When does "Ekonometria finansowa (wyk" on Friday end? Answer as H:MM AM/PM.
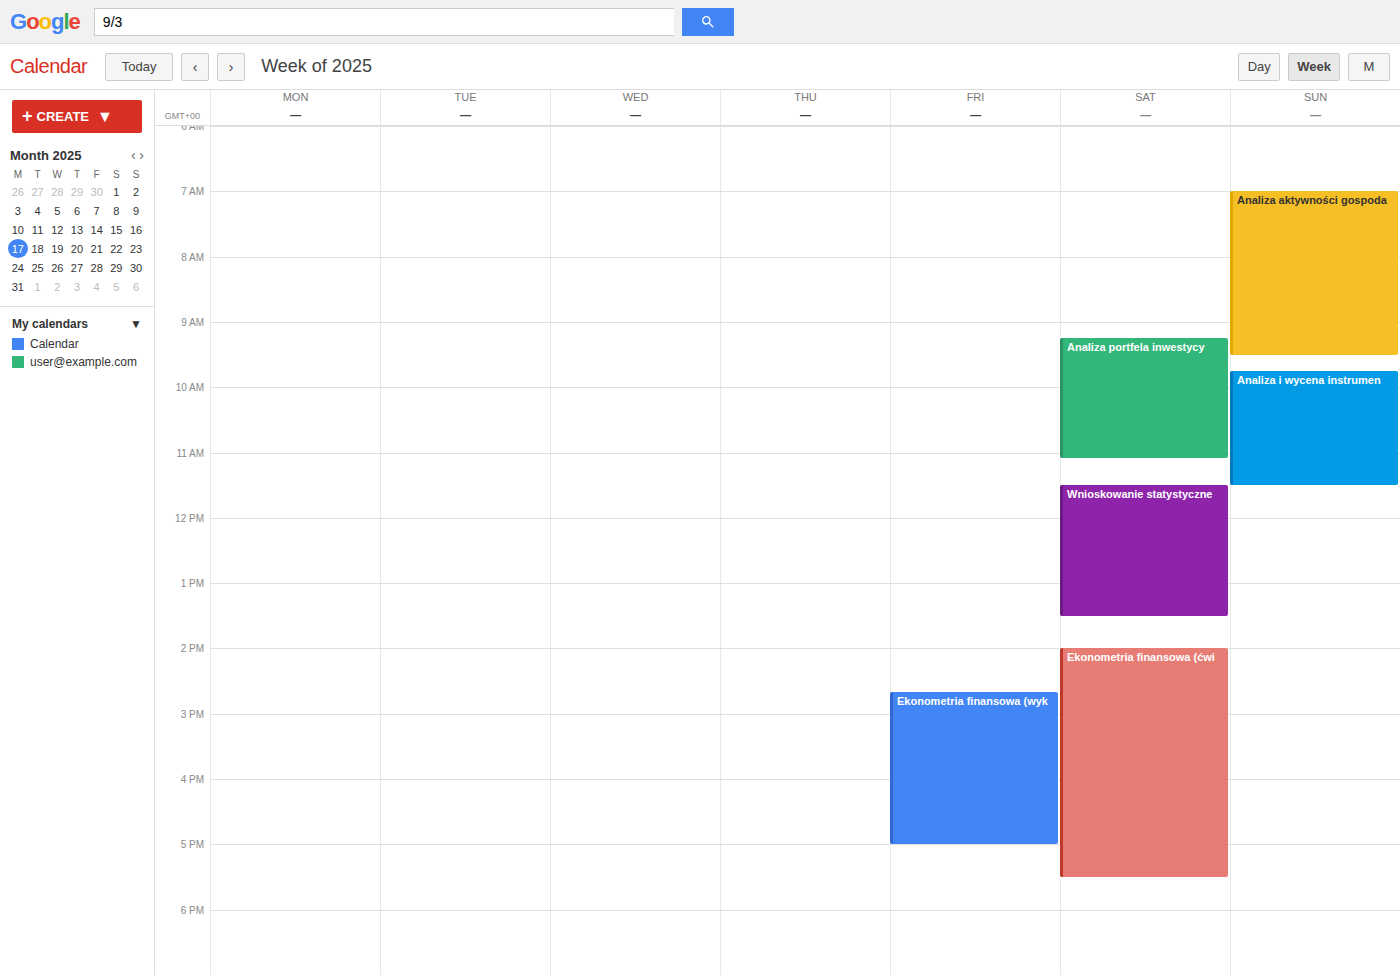
5:00 PM